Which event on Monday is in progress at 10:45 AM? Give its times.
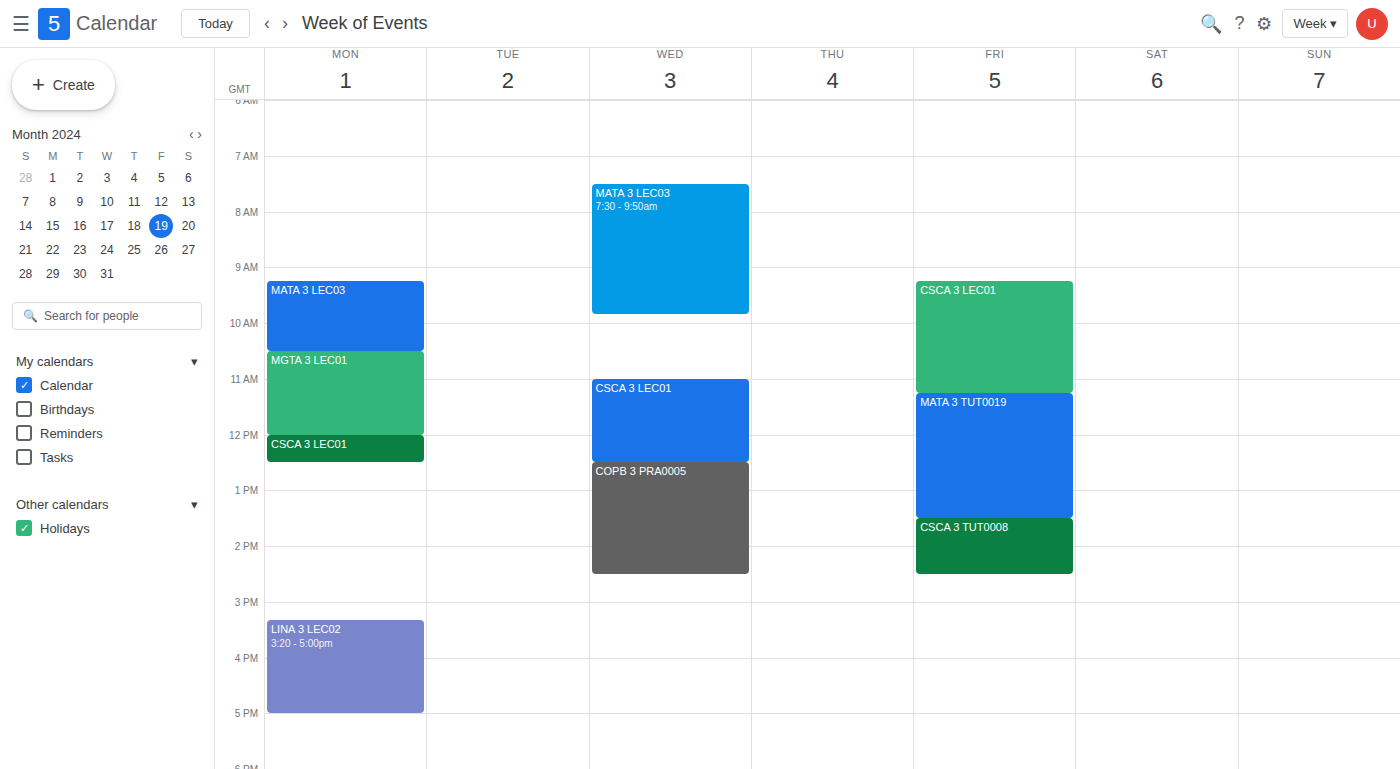
"MGTA 3 LEC01", 10:30 AM to 12:00 PM